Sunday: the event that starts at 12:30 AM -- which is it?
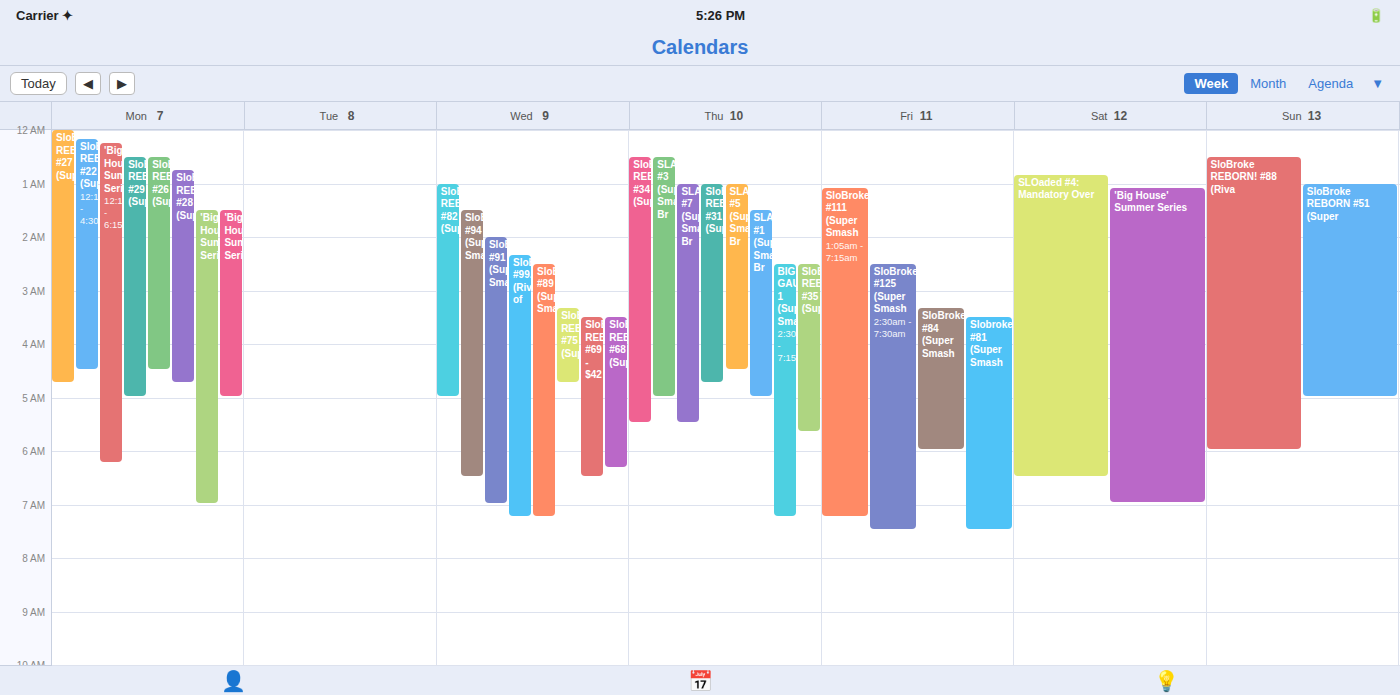
"SloBroke REBORN! #88 (Riva"